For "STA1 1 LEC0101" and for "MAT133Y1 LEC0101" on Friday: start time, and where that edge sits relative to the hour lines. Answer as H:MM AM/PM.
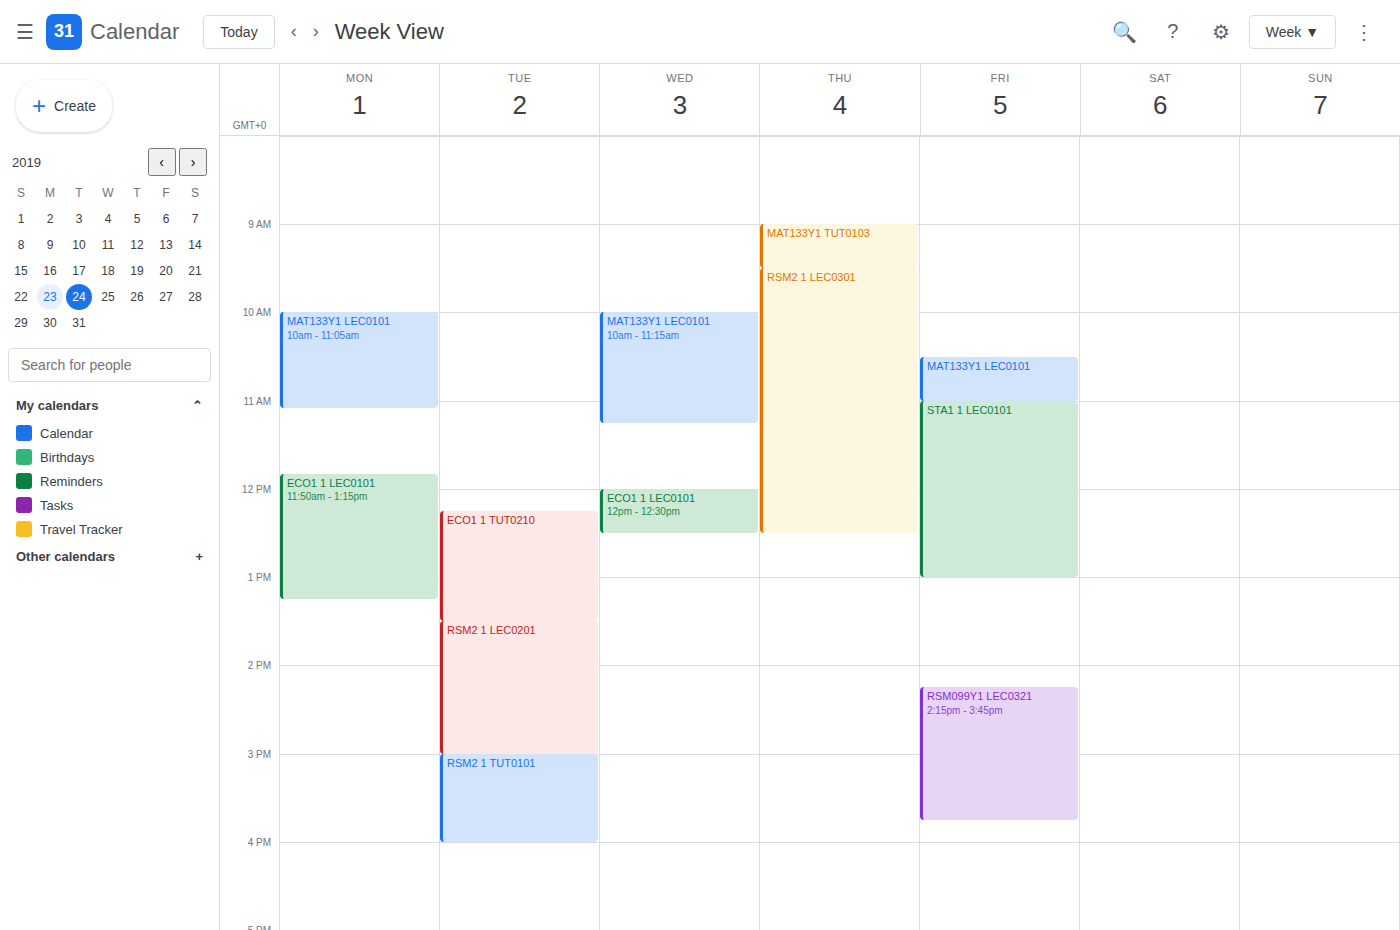
"STA1 1 LEC0101": 11:00 AM, exactly on the 11 AM line. "MAT133Y1 LEC0101": 10:30 AM, halfway between the 10 AM and 11 AM lines.